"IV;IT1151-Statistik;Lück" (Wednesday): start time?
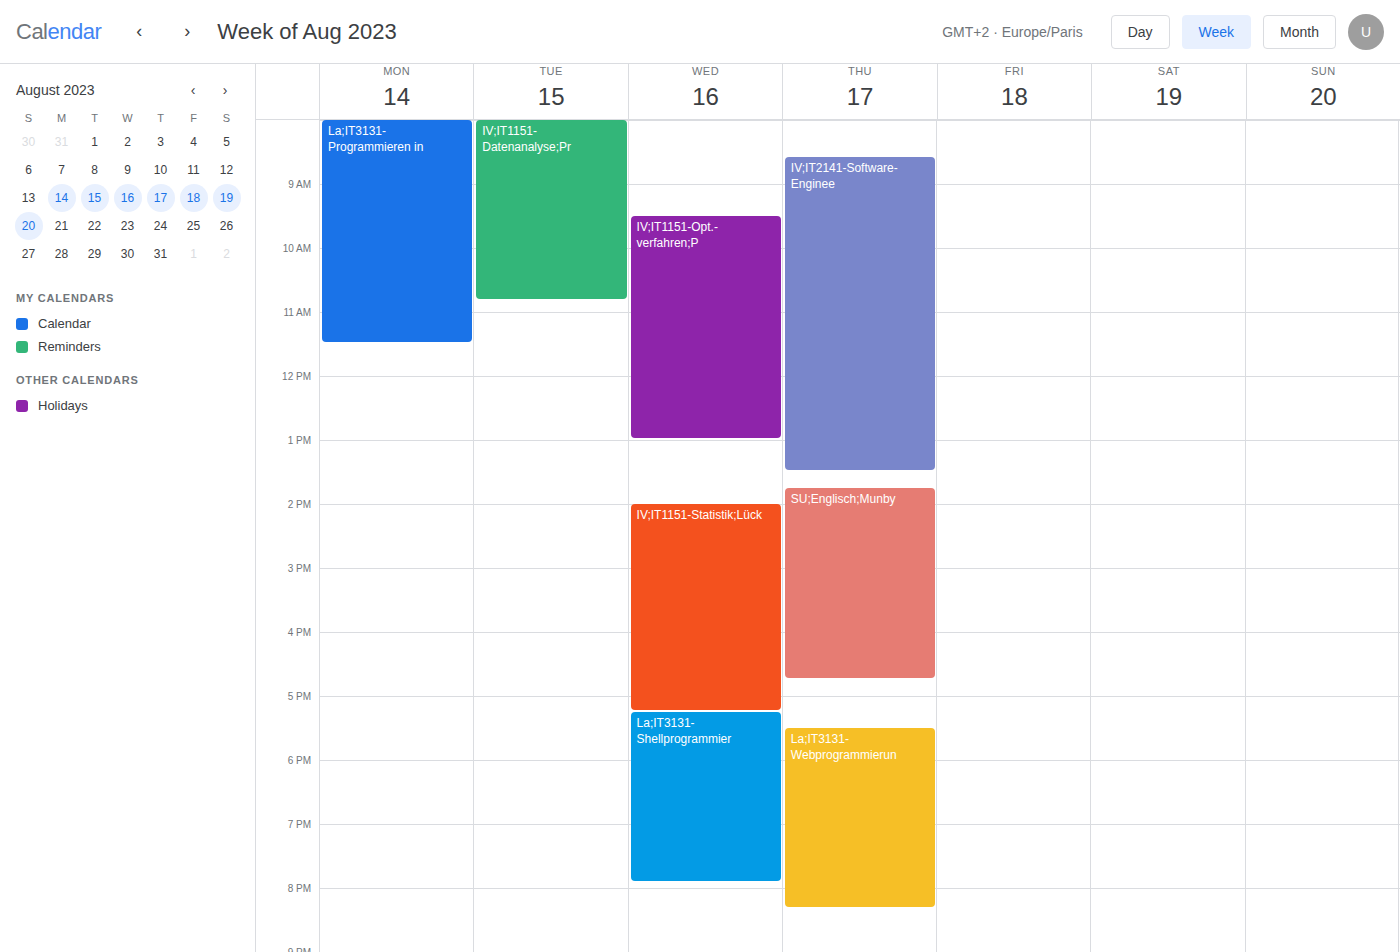
2:00 PM